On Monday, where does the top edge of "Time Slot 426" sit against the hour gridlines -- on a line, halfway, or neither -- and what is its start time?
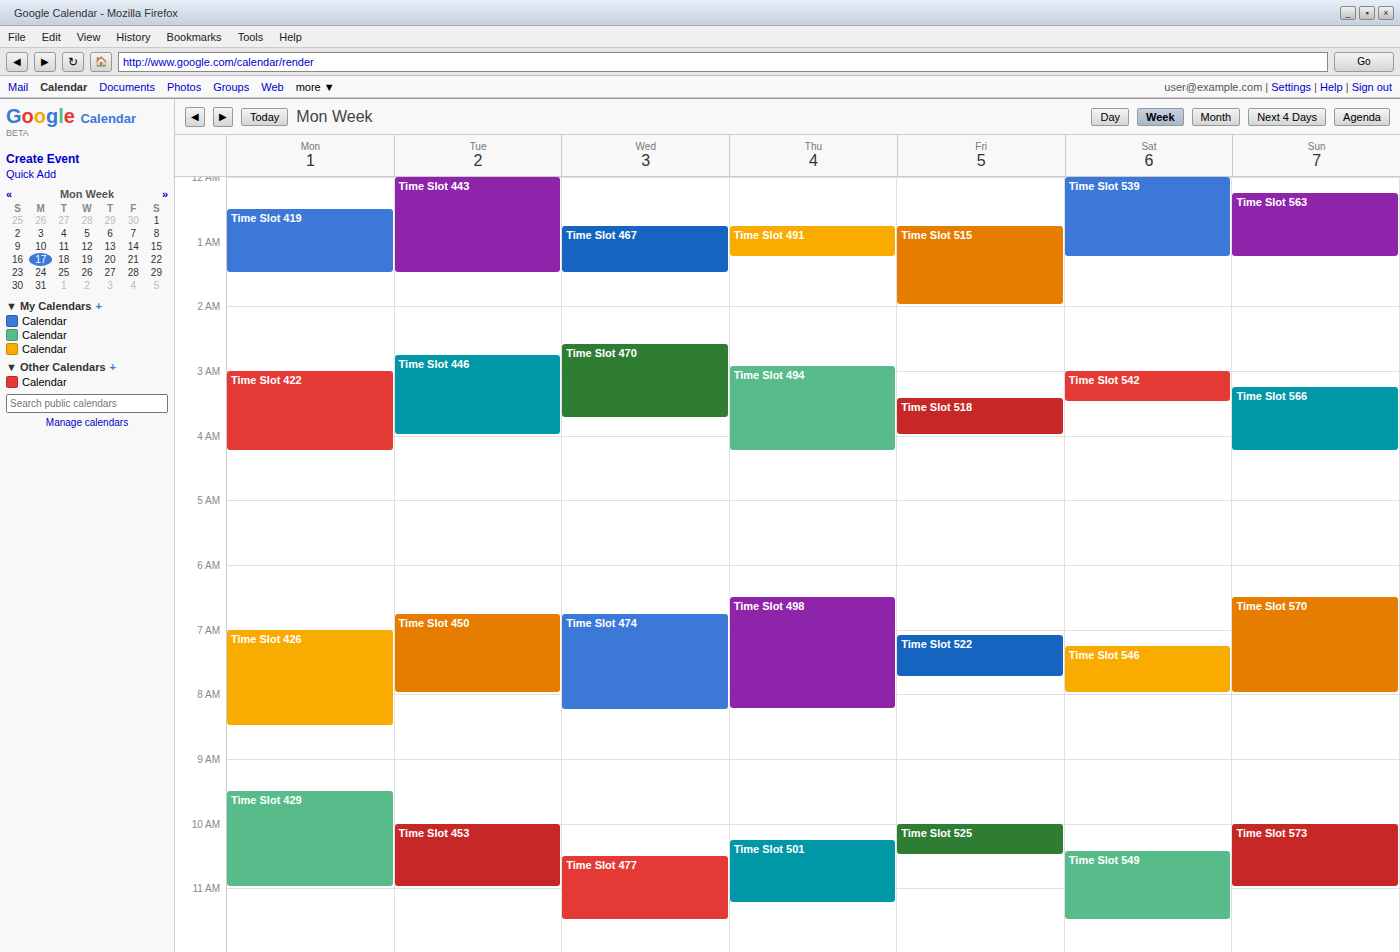
7:00 AM -- exactly on the 7 AM line.